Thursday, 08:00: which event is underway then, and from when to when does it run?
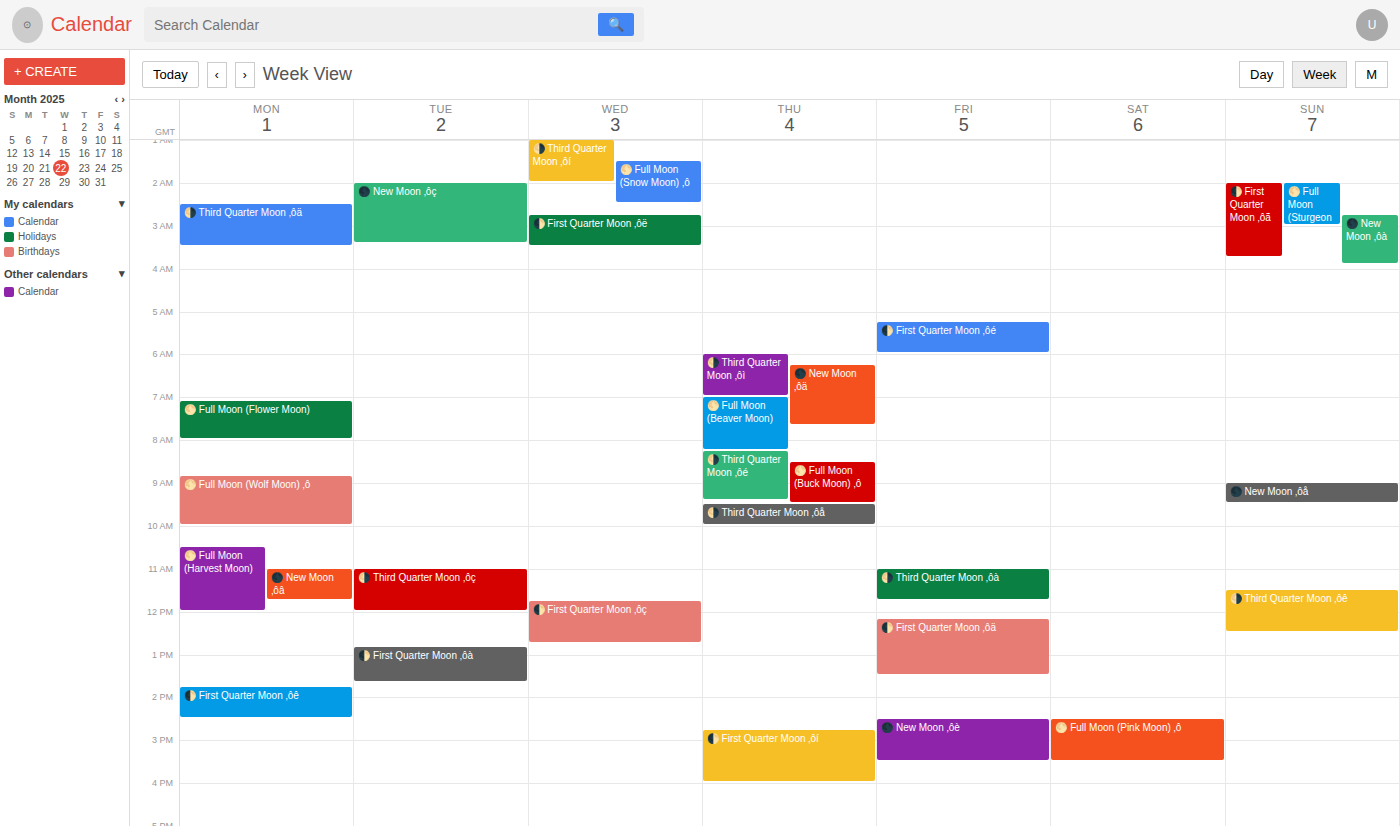
"🌕 Full Moon (Beaver Moon)", 07:00 to 08:15